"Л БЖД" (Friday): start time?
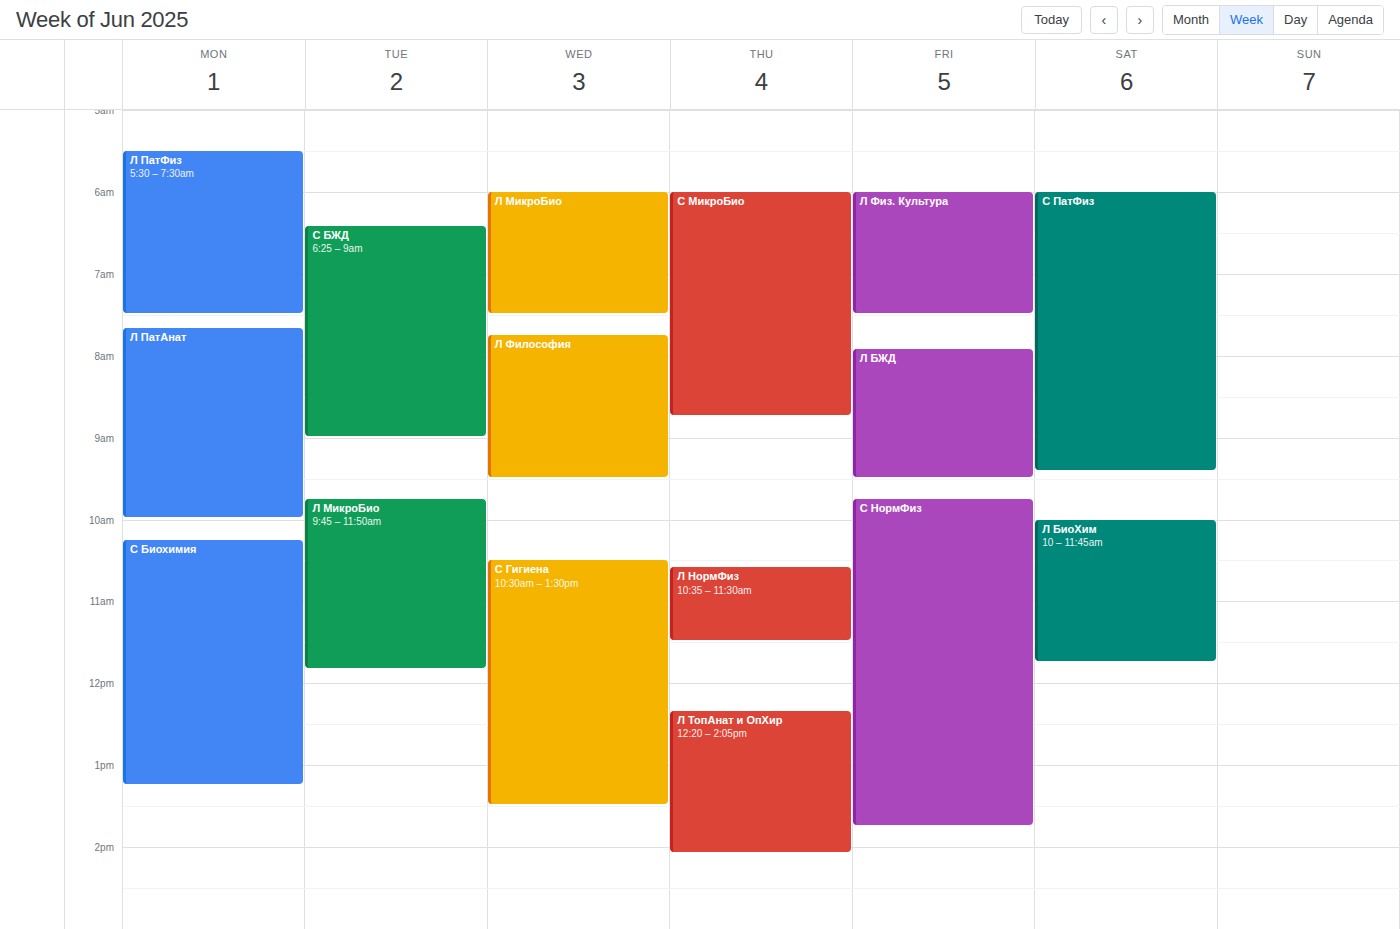
7:55 AM